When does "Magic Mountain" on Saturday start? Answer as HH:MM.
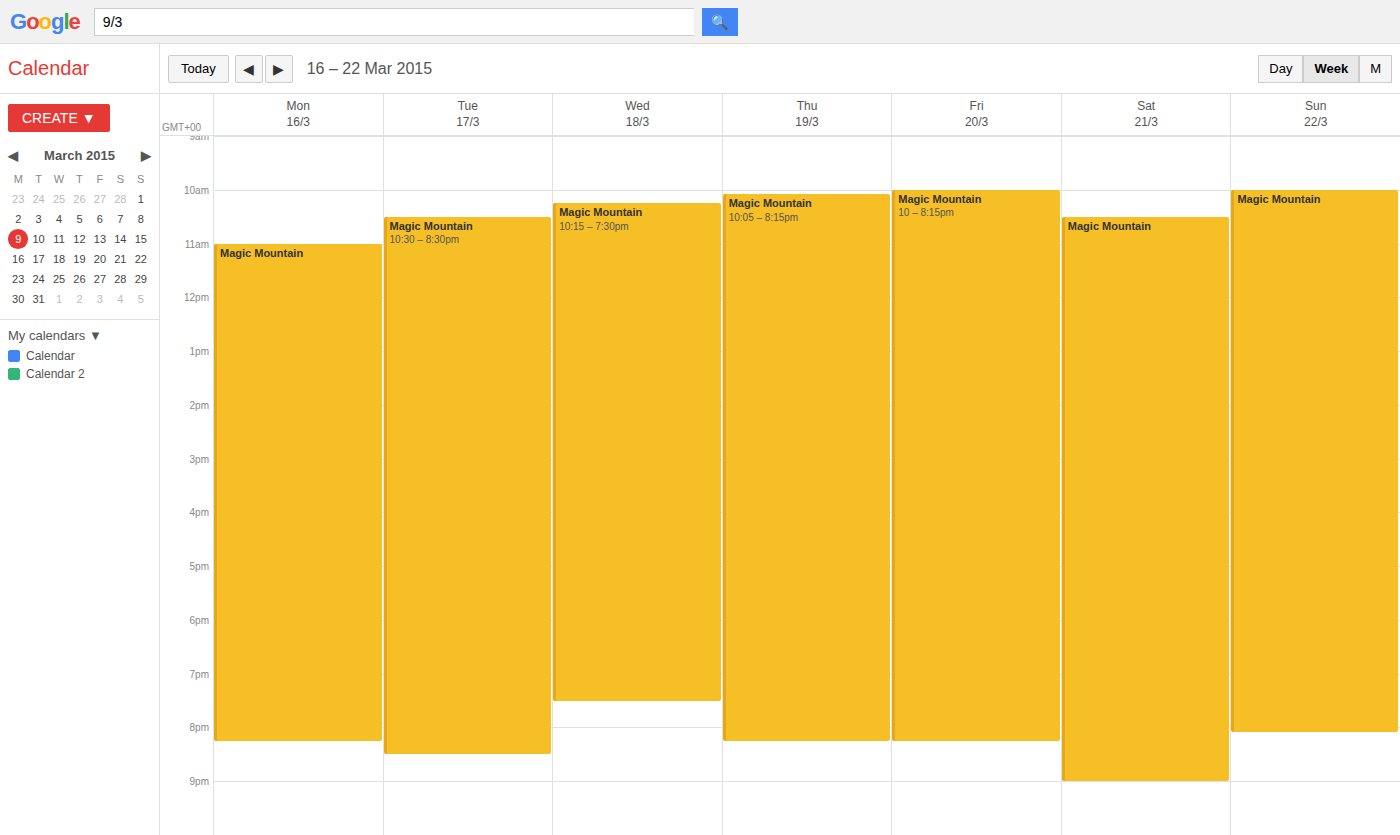
10:30